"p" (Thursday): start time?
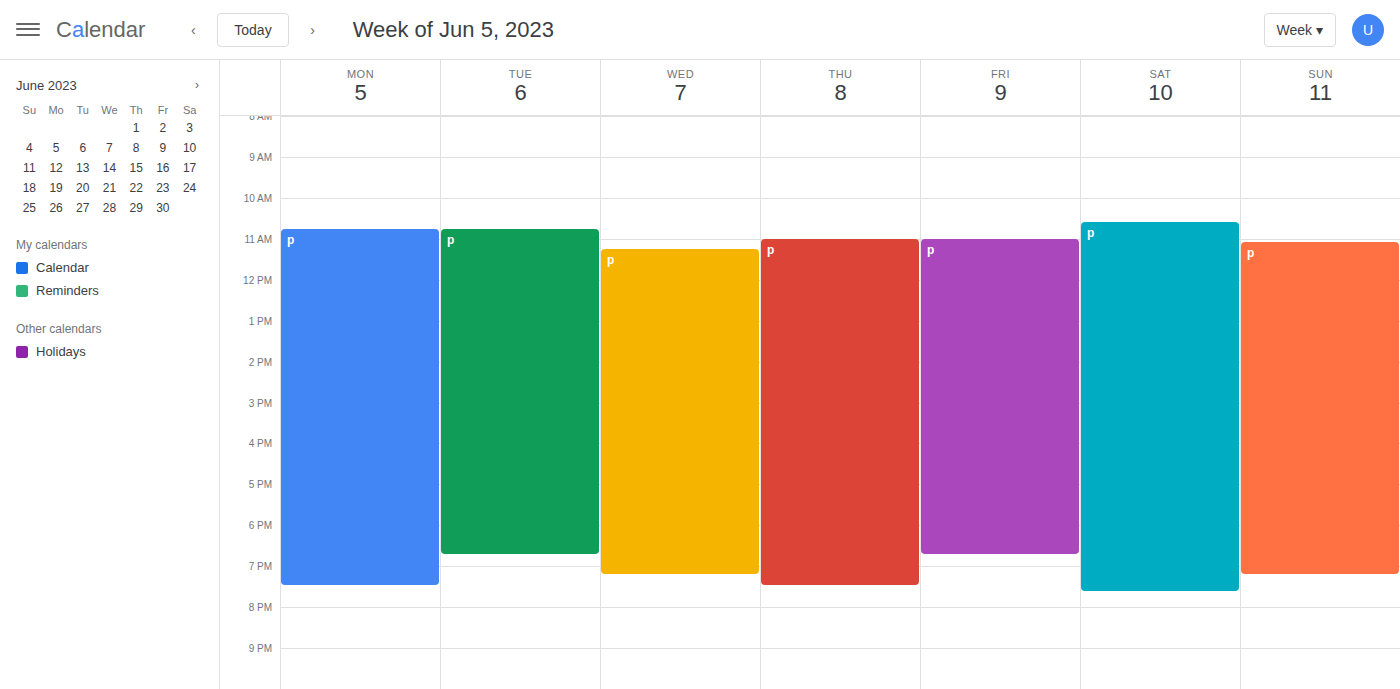
11:00 AM